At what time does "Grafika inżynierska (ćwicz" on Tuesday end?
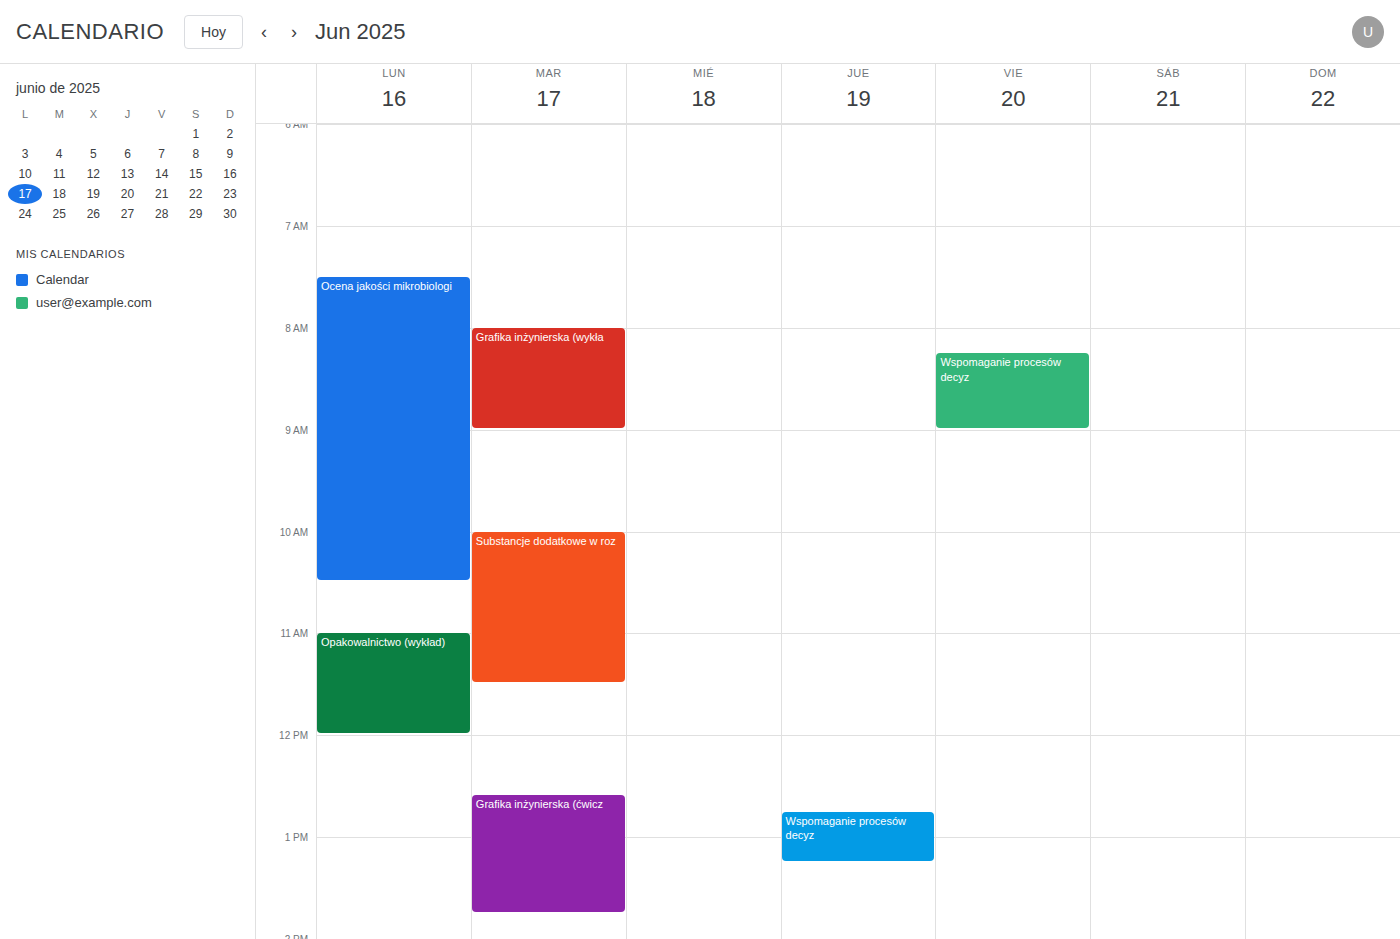
1:45 PM